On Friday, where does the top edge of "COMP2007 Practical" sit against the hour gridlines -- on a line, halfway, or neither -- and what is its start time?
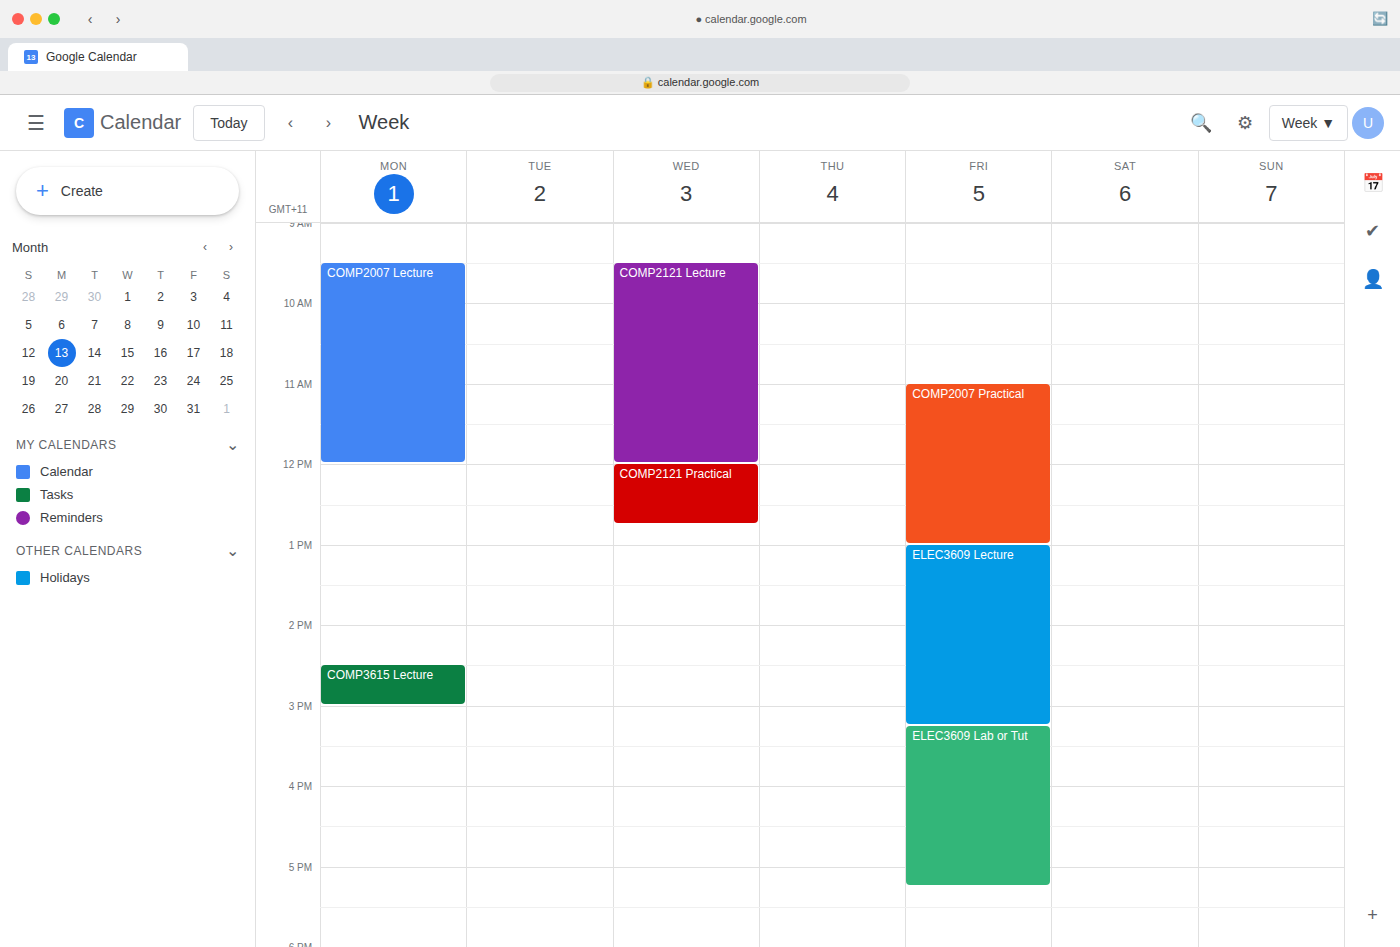
11:00 AM -- exactly on the 11 AM line.